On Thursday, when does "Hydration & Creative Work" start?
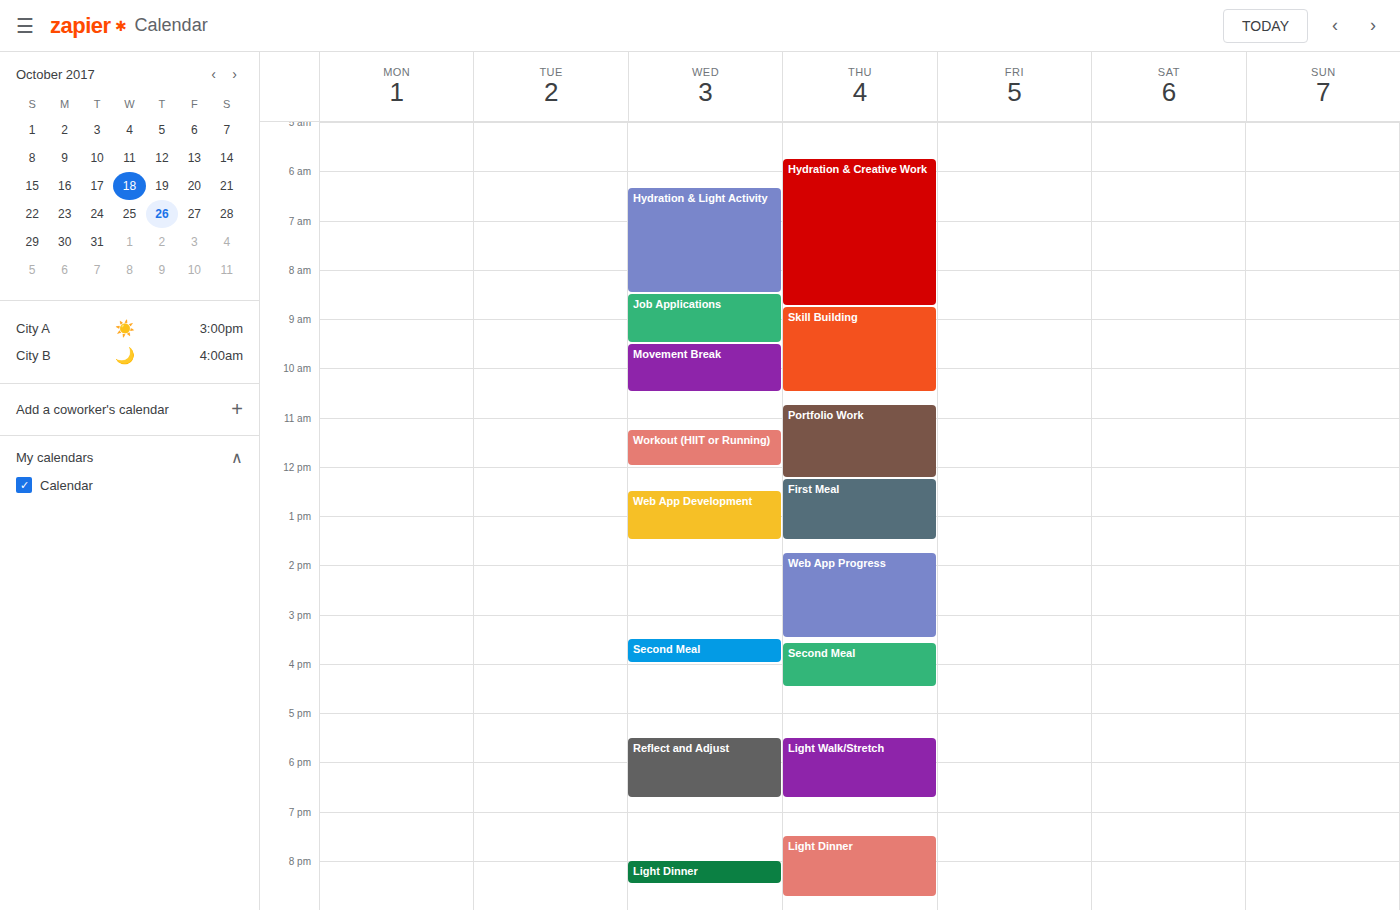
05:45